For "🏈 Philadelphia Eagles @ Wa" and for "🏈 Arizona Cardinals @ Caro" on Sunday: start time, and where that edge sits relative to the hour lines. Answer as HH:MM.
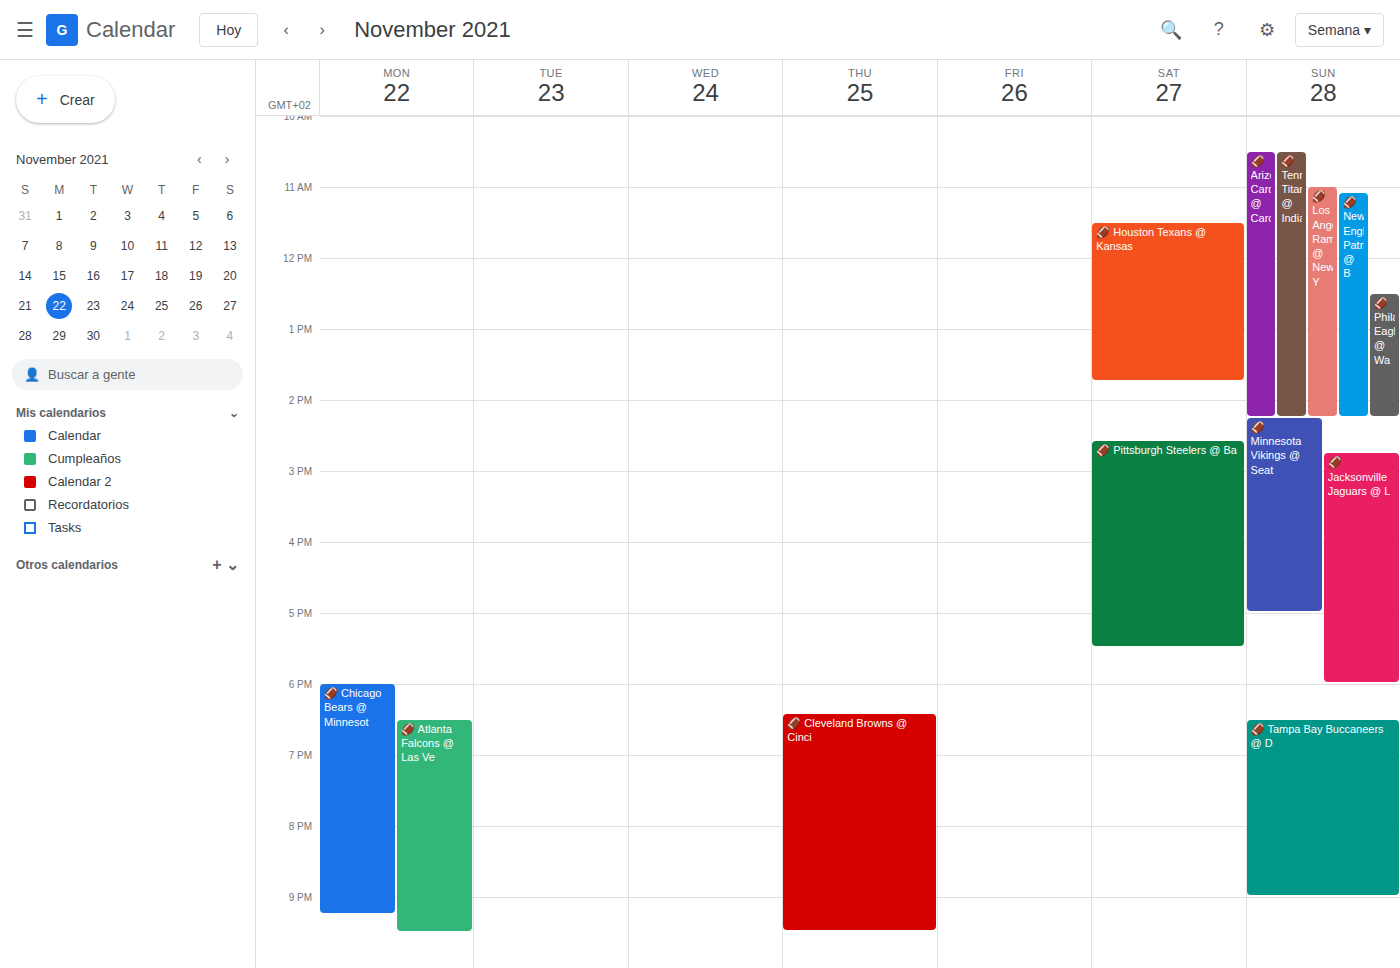
"🏈 Philadelphia Eagles @ Wa": 12:30, halfway between the 12:00 and 13:00 lines. "🏈 Arizona Cardinals @ Caro": 10:30, halfway between the 10:00 and 11:00 lines.